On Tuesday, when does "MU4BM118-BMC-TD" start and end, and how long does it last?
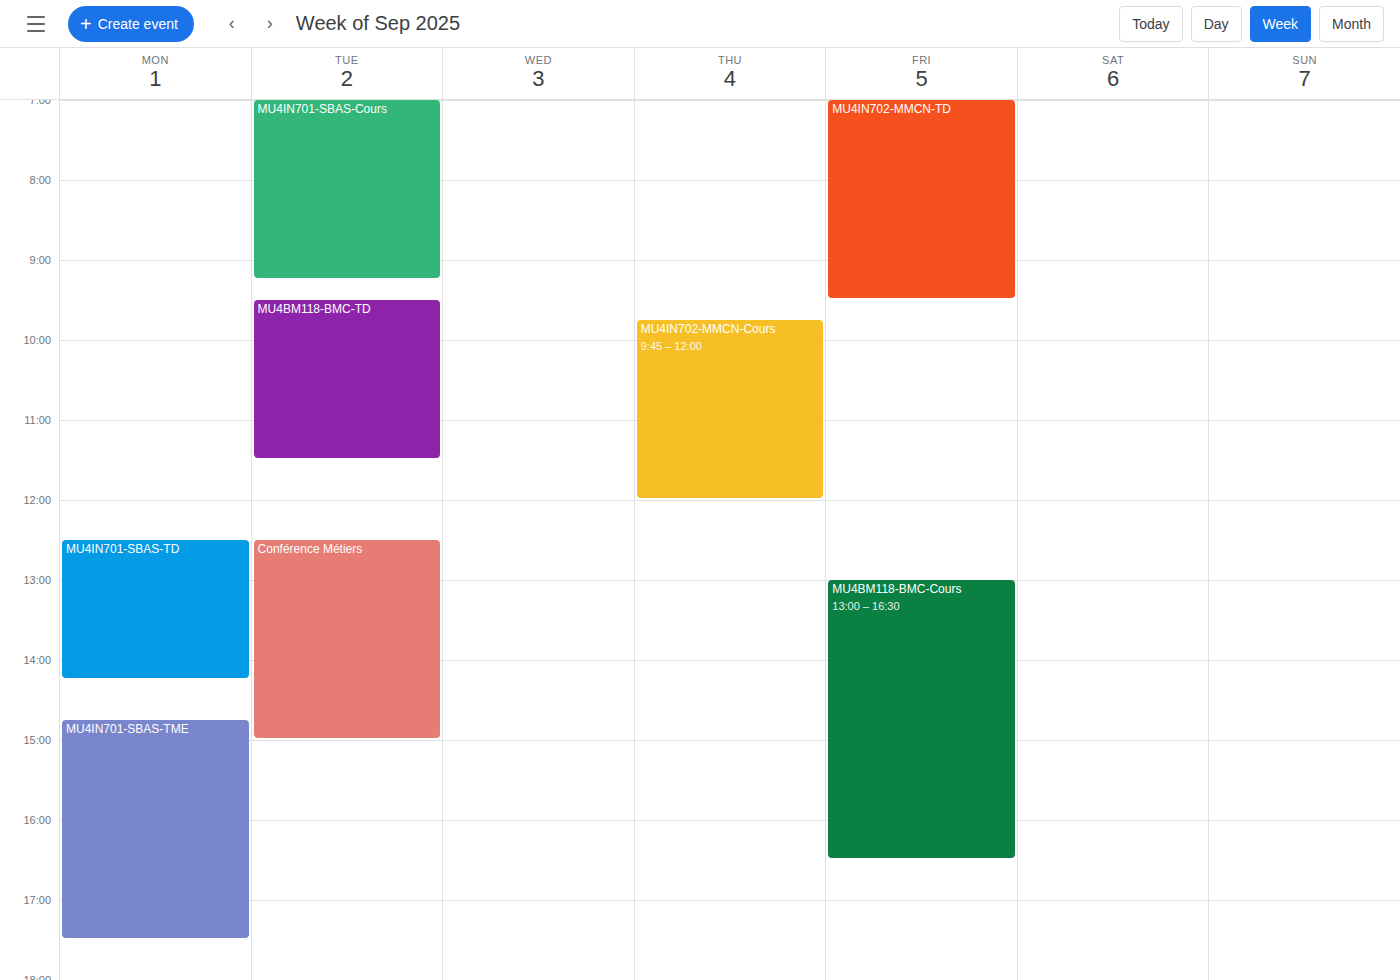
09:30 to 11:30, 2 hours